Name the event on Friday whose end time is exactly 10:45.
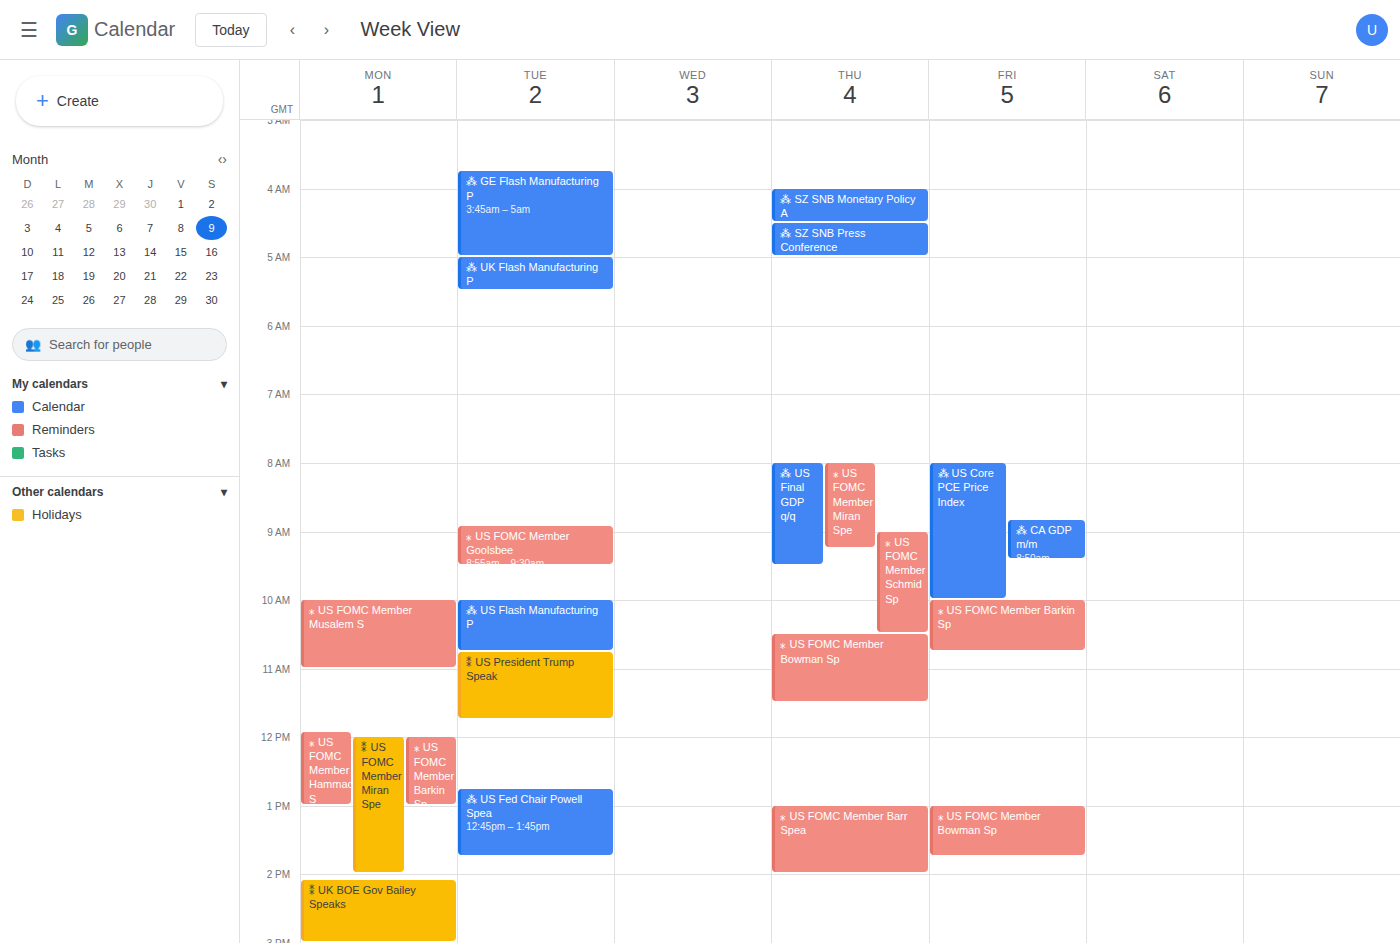
"⁎ US FOMC Member Barkin Sp"